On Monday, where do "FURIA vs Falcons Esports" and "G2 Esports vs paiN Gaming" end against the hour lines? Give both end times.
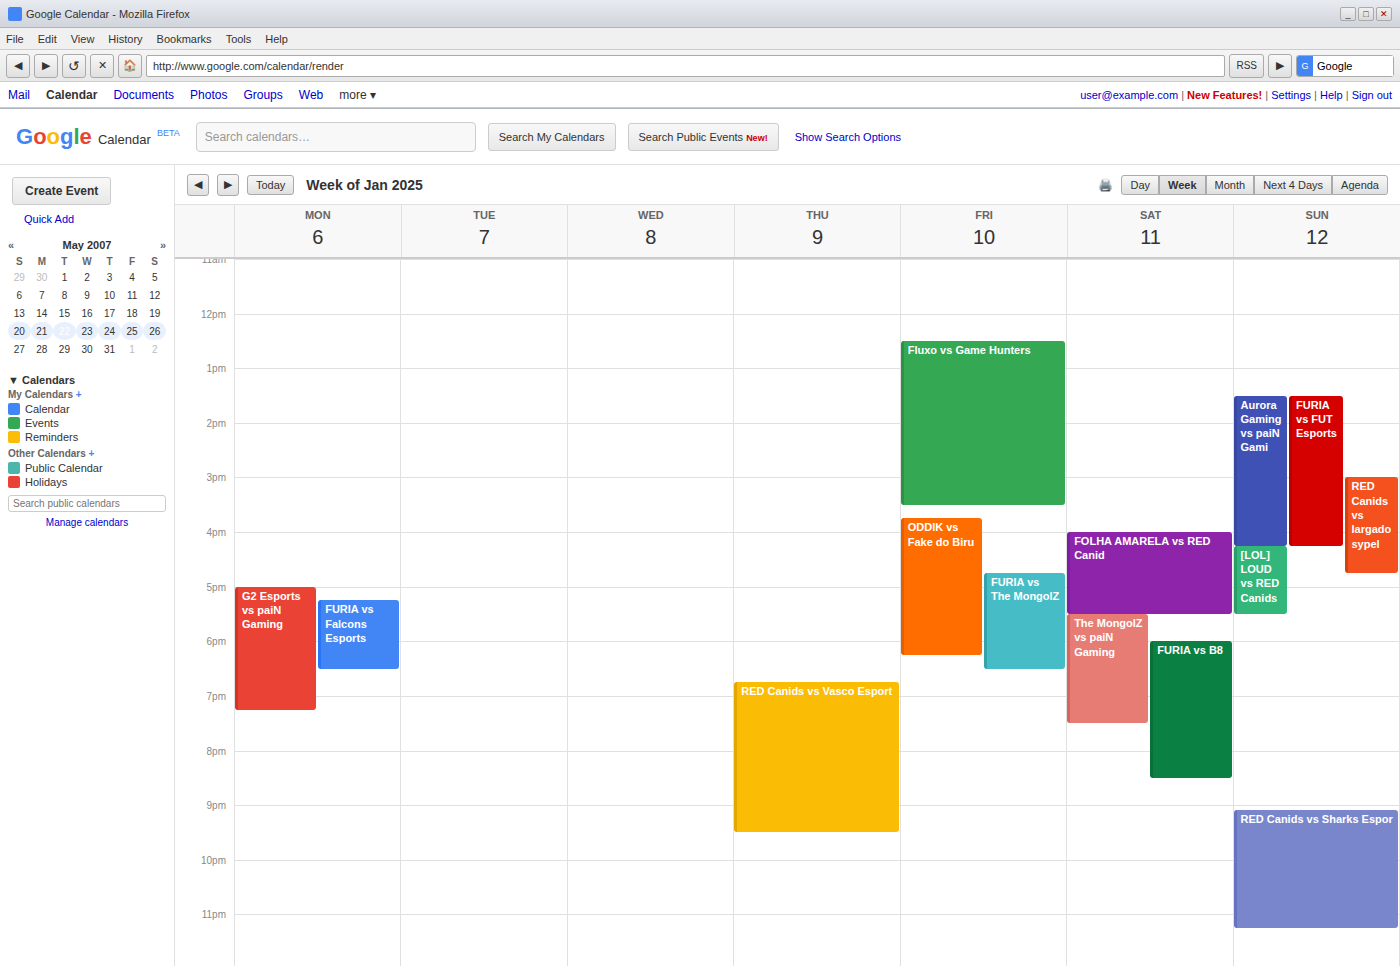
"FURIA vs Falcons Esports": 6:30 PM, halfway between the 6 PM and 7 PM lines. "G2 Esports vs paiN Gaming": 7:15 PM, neither: a quarter of the way from the 7 PM line to the 8 PM line.